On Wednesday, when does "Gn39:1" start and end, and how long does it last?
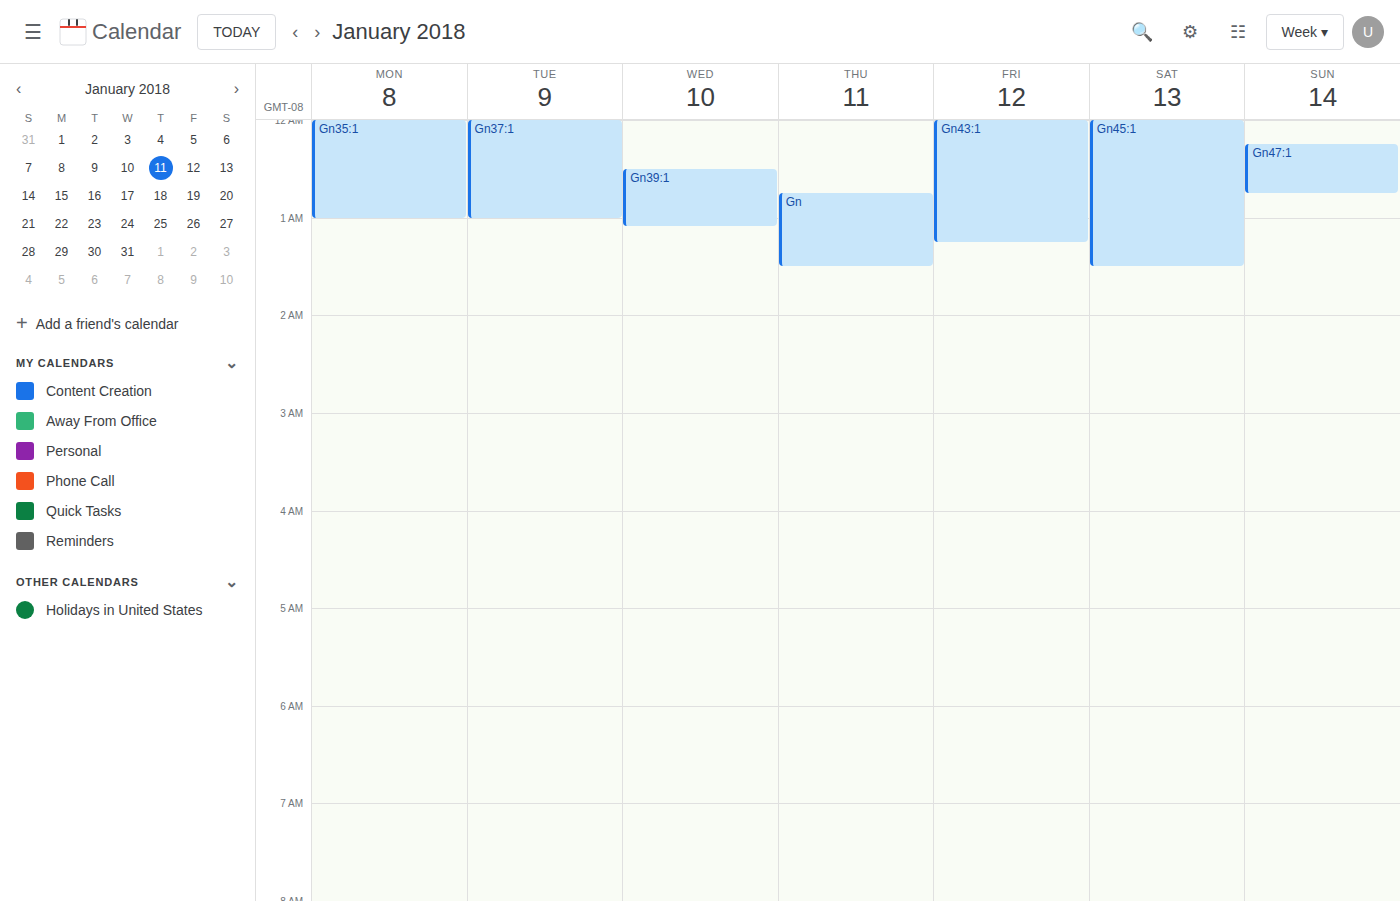
12:30 AM to 1:05 AM, 35 minutes